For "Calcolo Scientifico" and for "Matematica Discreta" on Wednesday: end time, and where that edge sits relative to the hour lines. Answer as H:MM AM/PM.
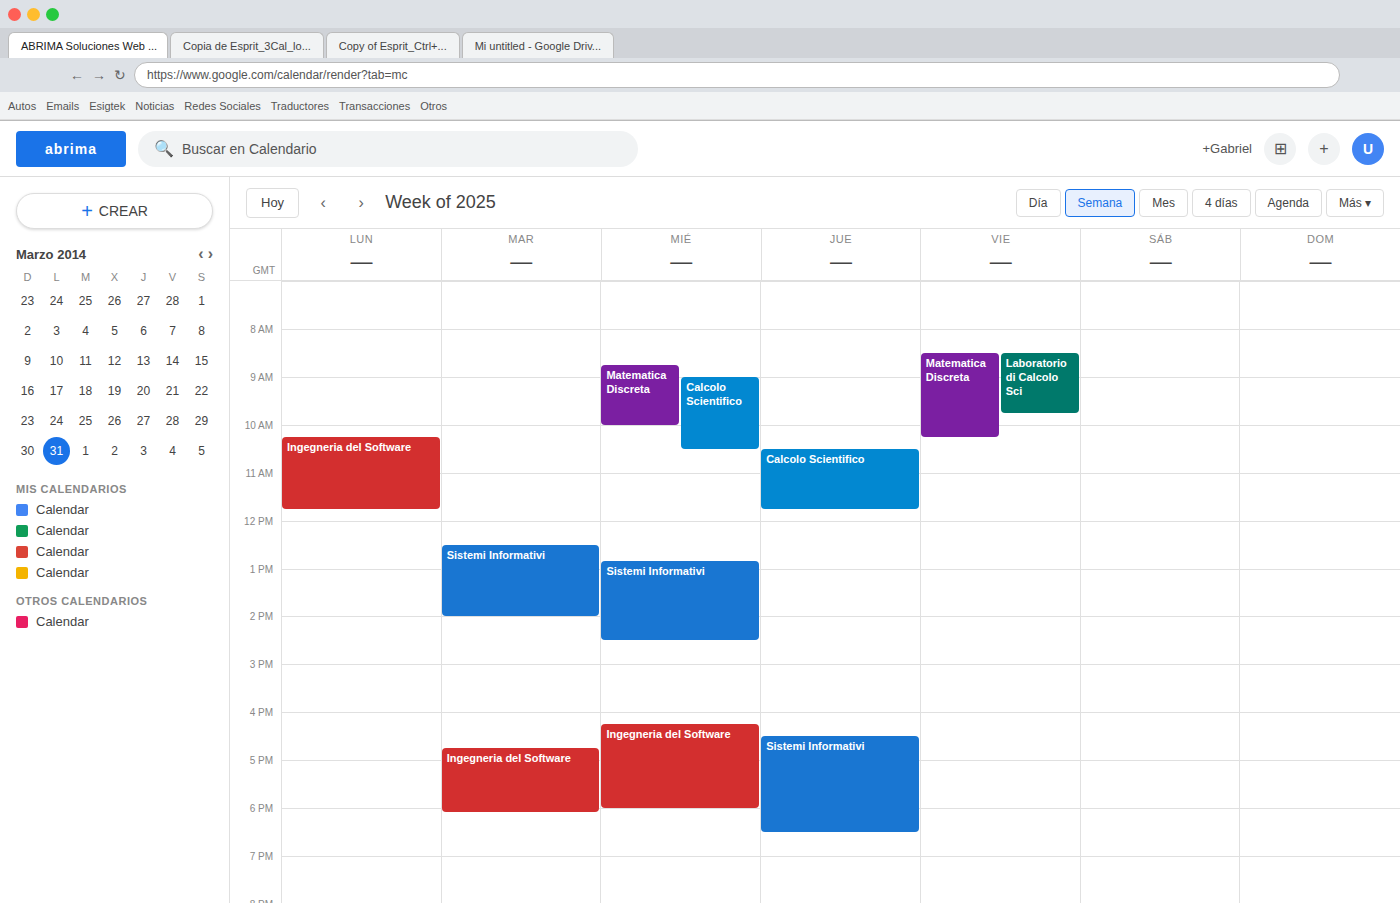
"Calcolo Scientifico": 10:30 AM, halfway between the 10 AM and 11 AM lines. "Matematica Discreta": 10:00 AM, exactly on the 10 AM line.